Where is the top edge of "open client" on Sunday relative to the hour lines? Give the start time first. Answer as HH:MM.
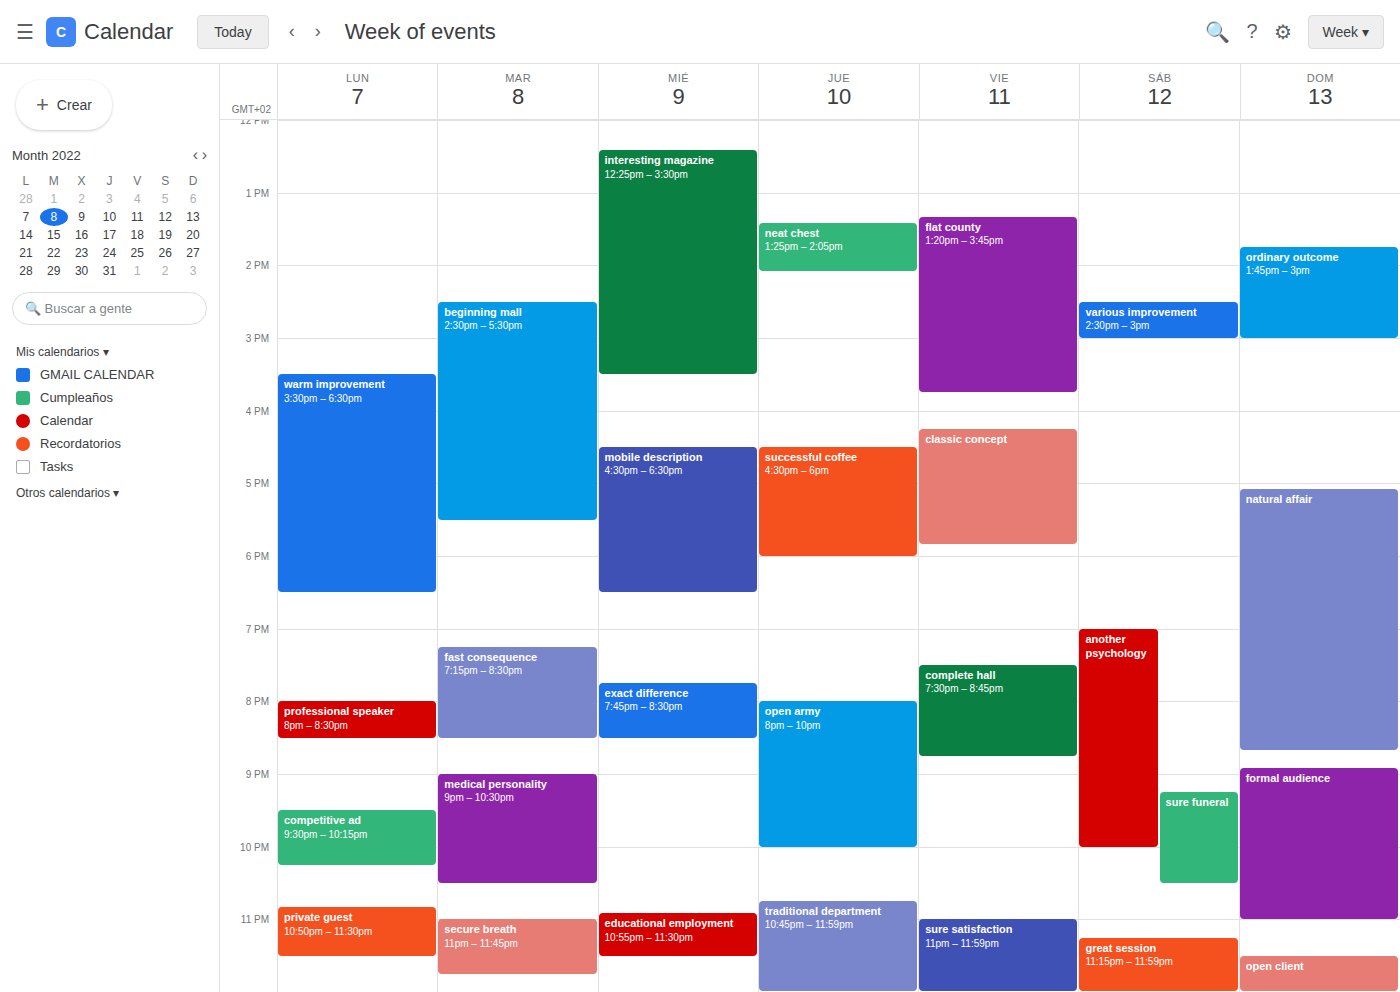
23:30 -- halfway between the 23:00 and 24:00 lines.